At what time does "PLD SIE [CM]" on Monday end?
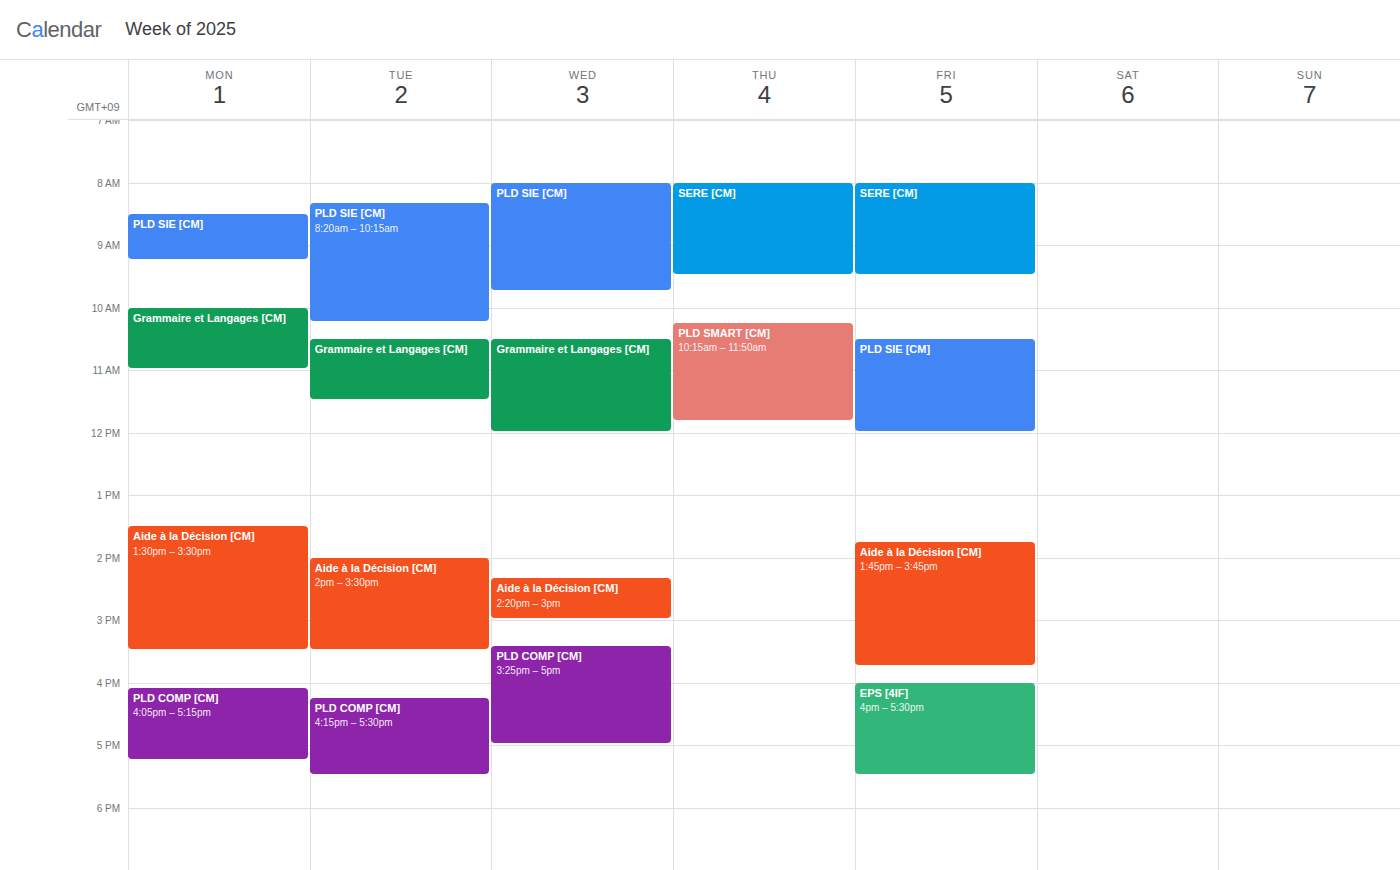
09:15